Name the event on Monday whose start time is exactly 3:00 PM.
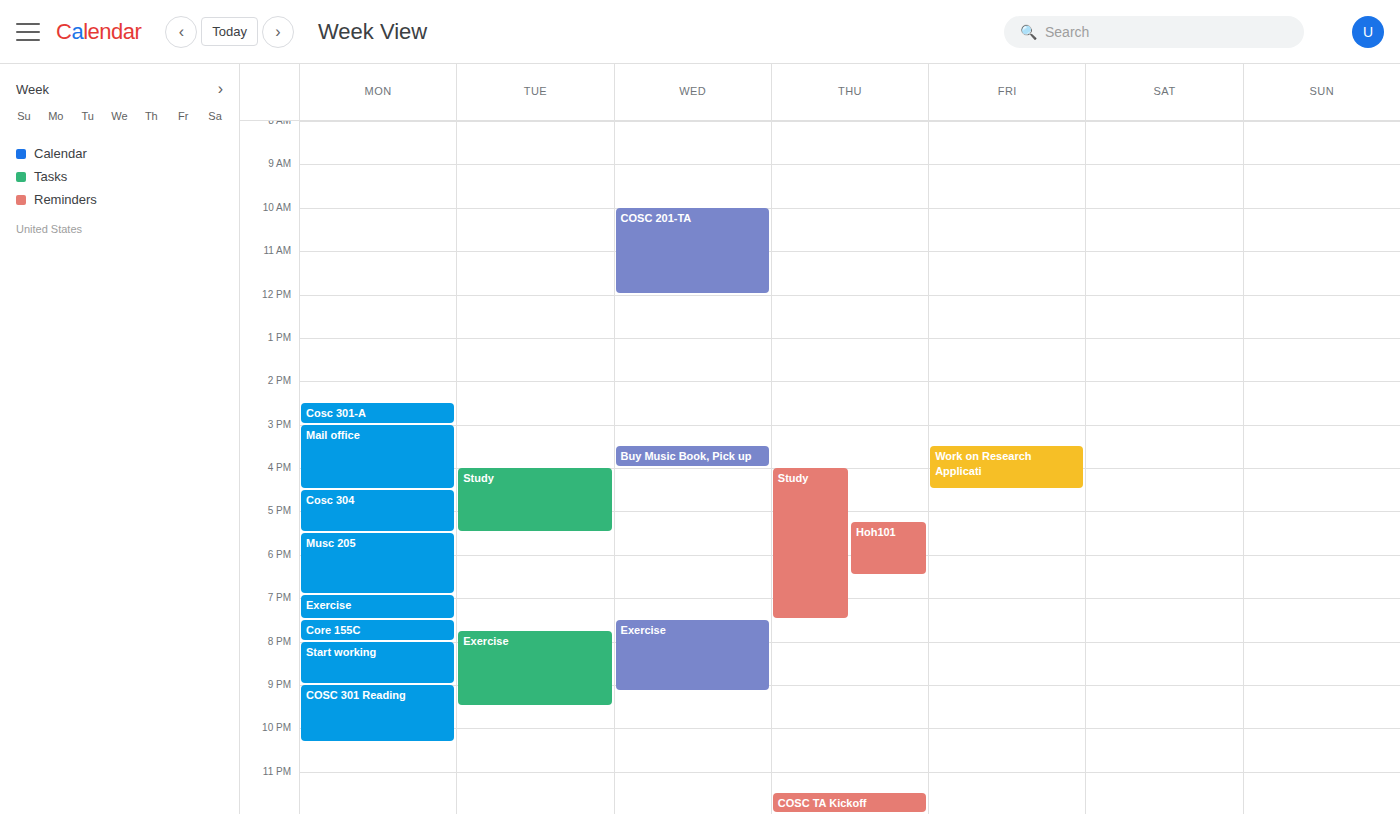
"Mail office"